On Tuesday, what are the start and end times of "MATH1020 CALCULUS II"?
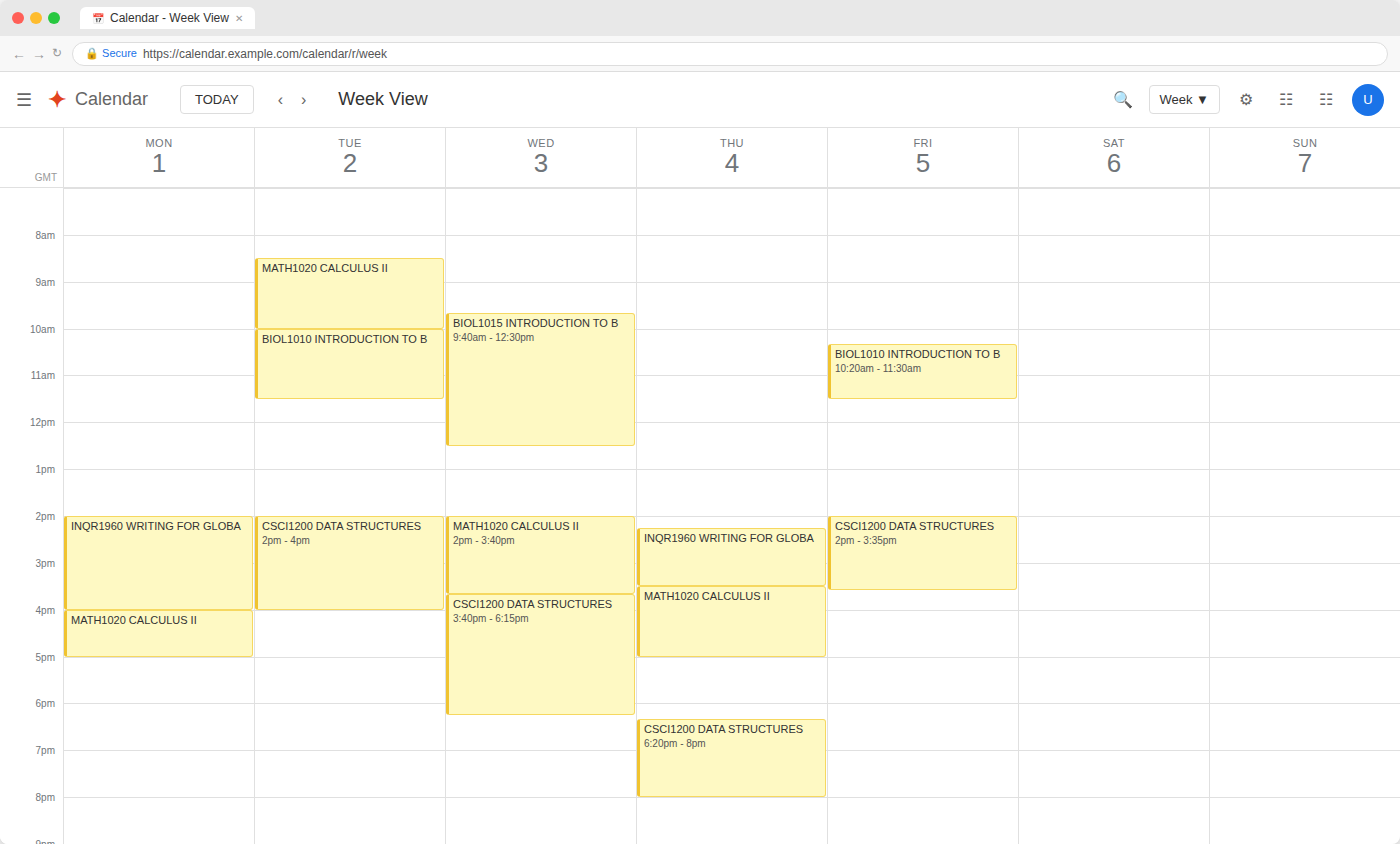
8:30 AM to 10:00 AM